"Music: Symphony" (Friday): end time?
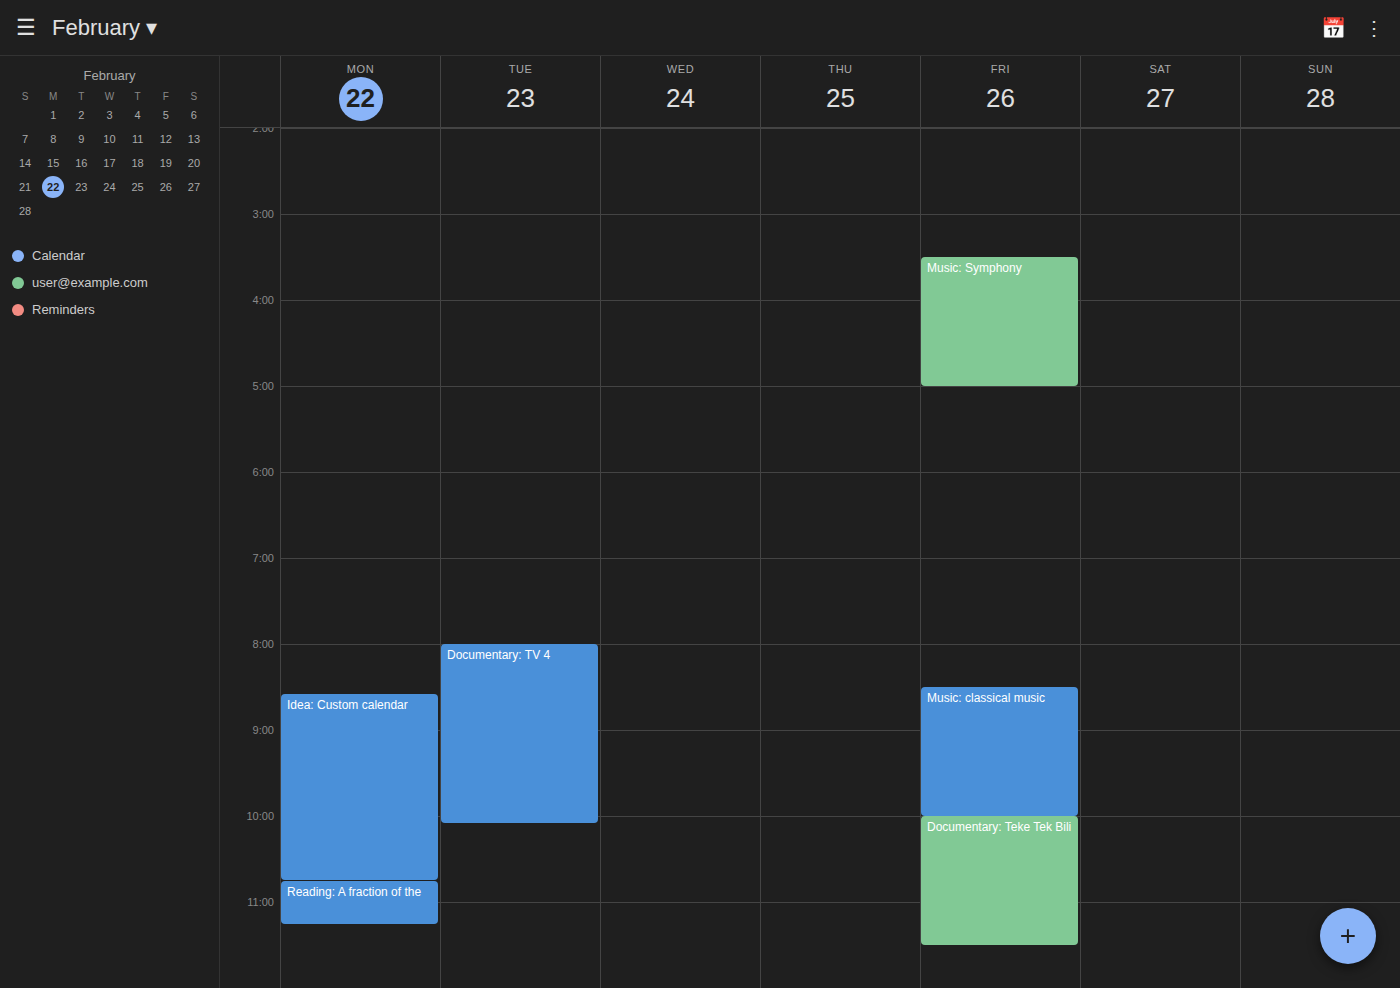
5:00 PM